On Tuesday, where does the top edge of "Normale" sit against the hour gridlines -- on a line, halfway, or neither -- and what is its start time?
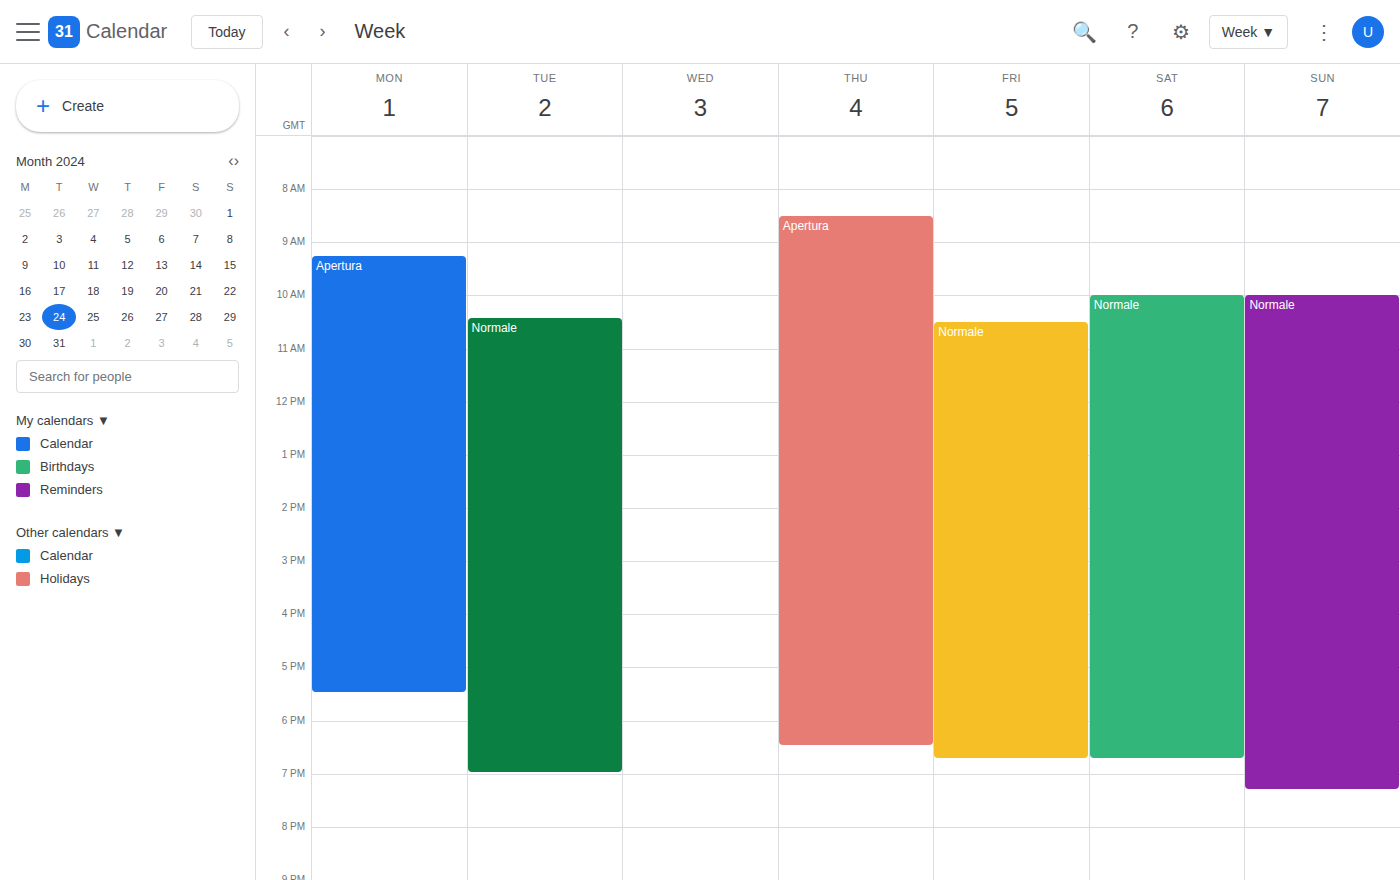
10:25 AM -- neither: 25 minutes below the 10 AM line and 35 minutes above the 11 AM line.